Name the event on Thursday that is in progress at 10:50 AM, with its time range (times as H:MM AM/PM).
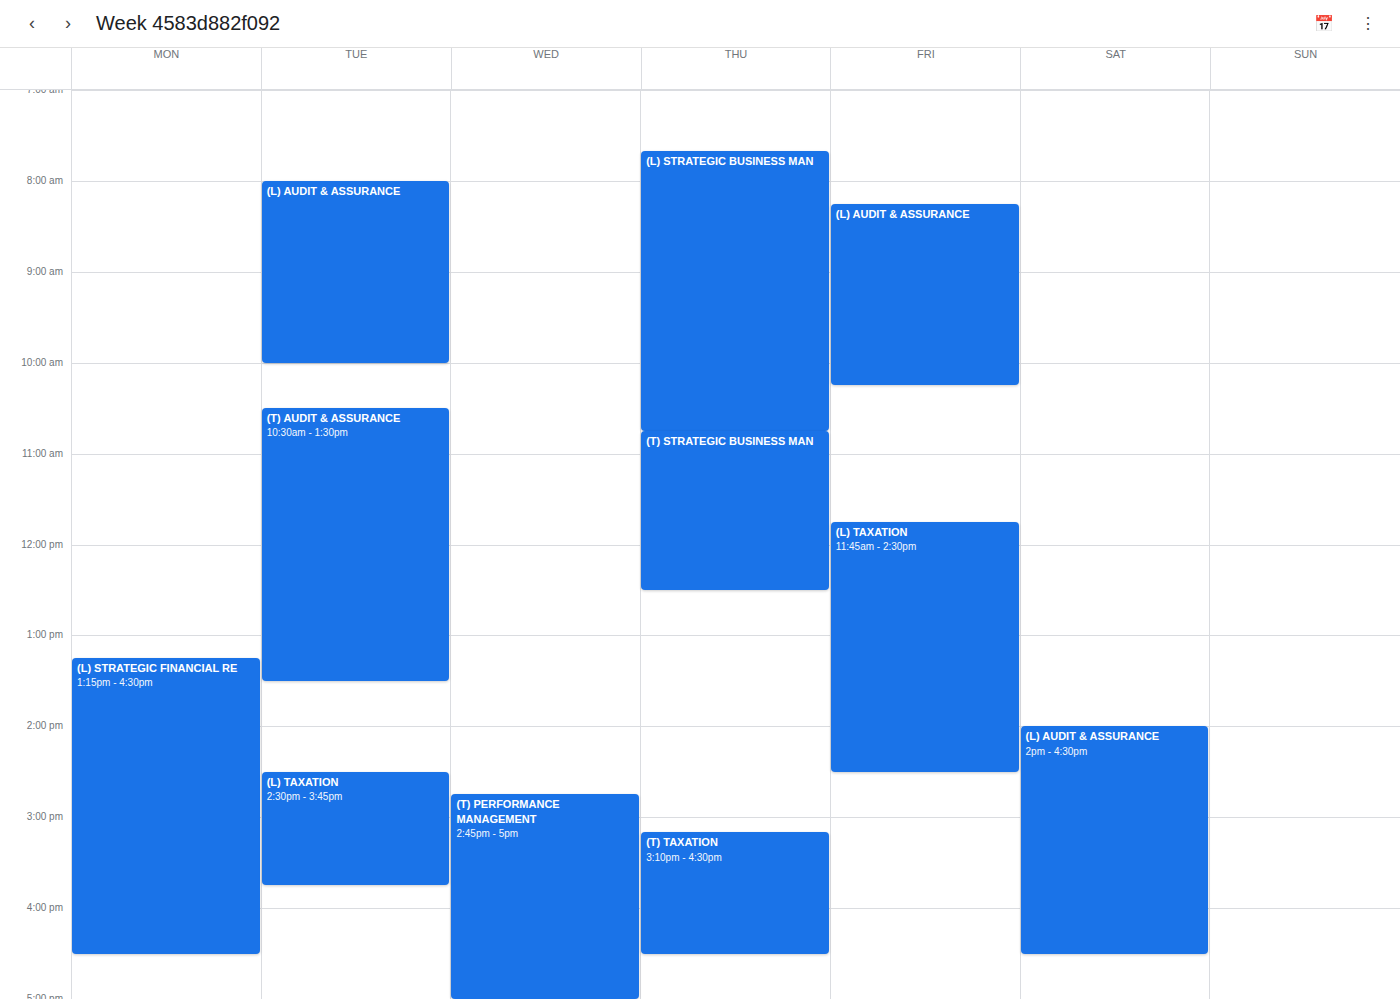
"(T) STRATEGIC BUSINESS MAN", 10:45 AM to 12:30 PM